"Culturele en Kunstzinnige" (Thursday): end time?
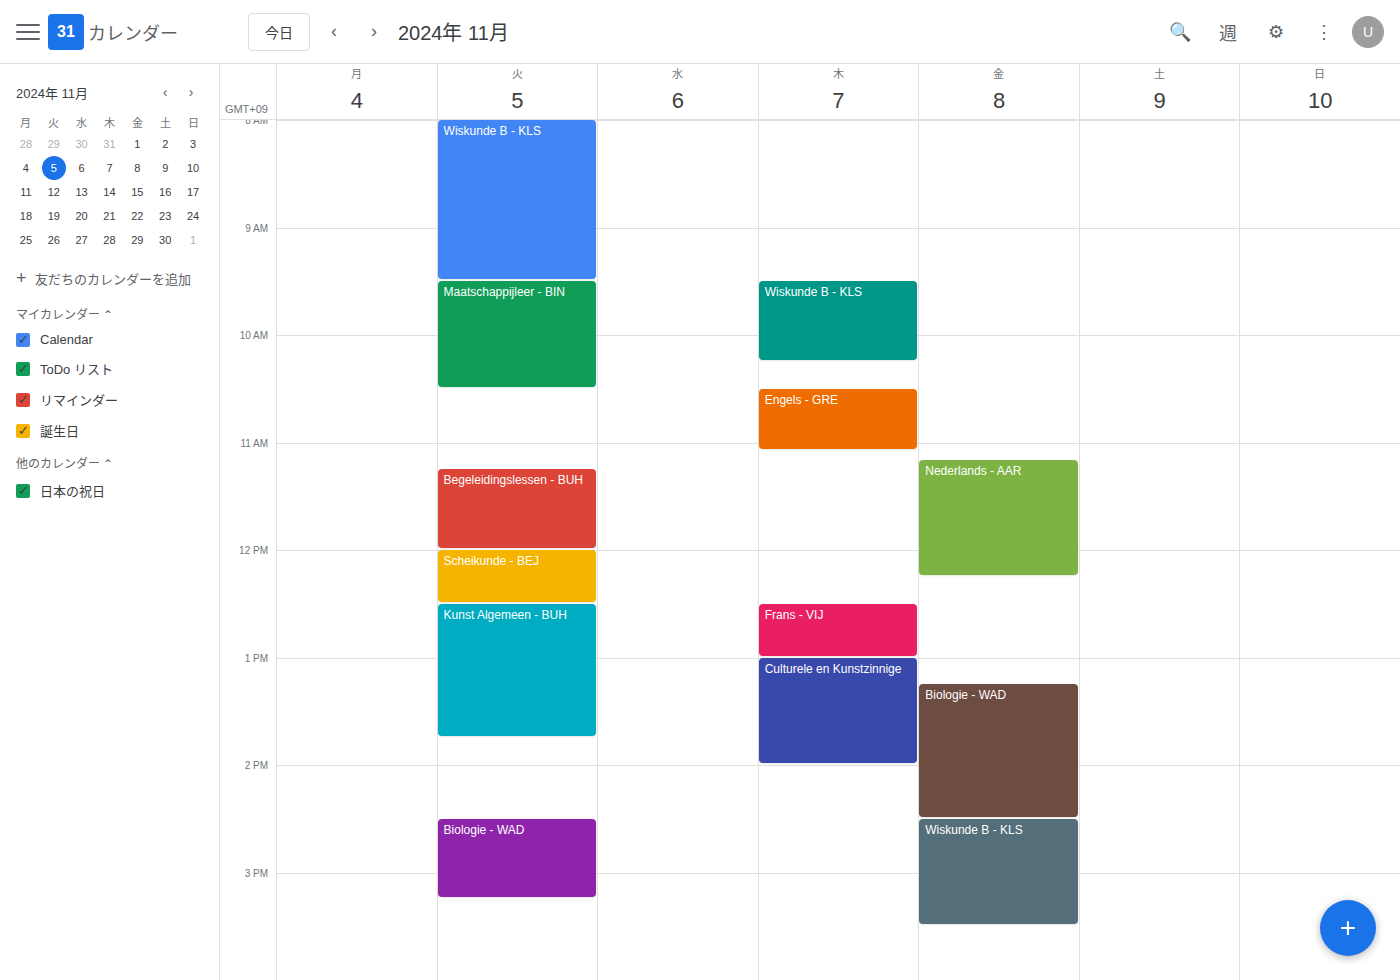
2:00 PM